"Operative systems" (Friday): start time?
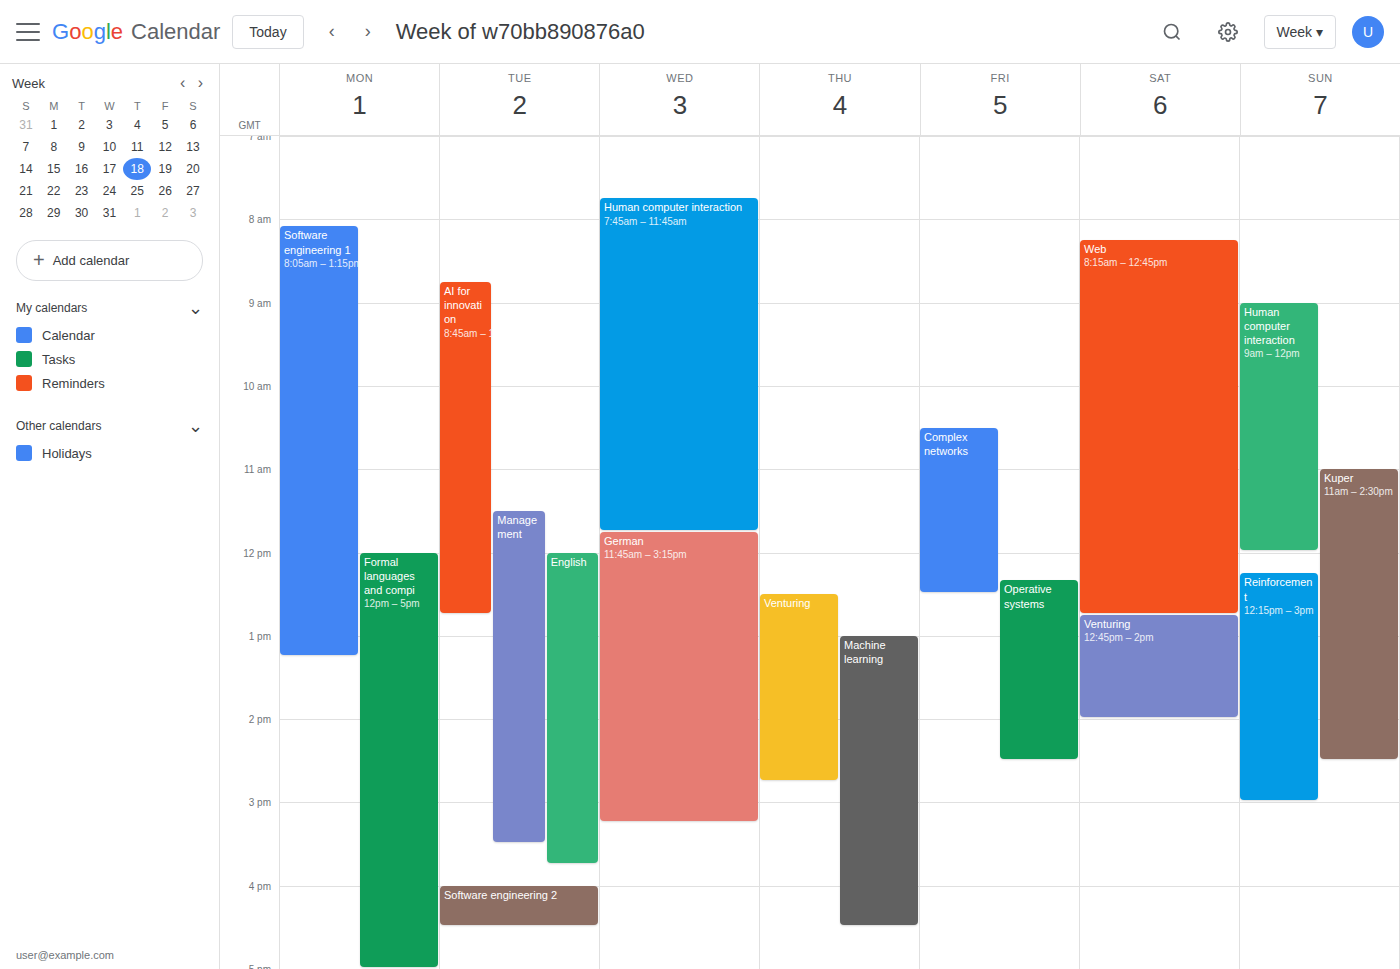
12:20